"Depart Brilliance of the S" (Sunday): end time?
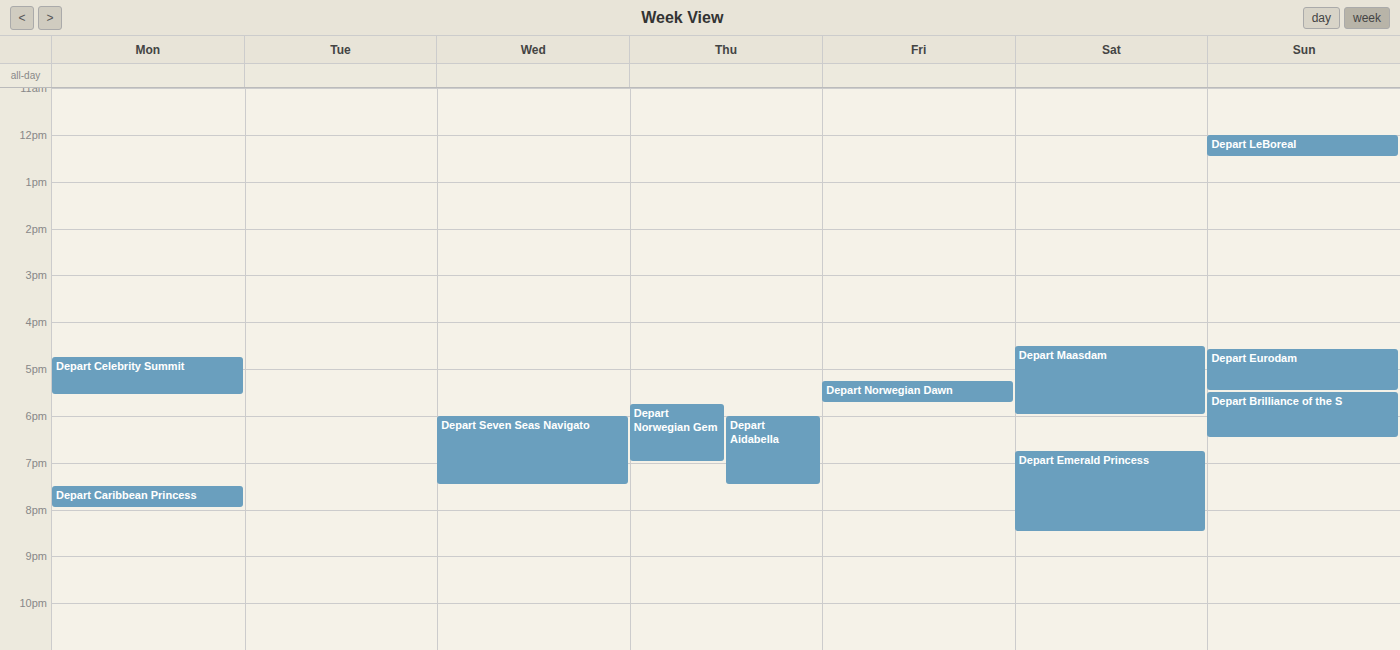
18:30